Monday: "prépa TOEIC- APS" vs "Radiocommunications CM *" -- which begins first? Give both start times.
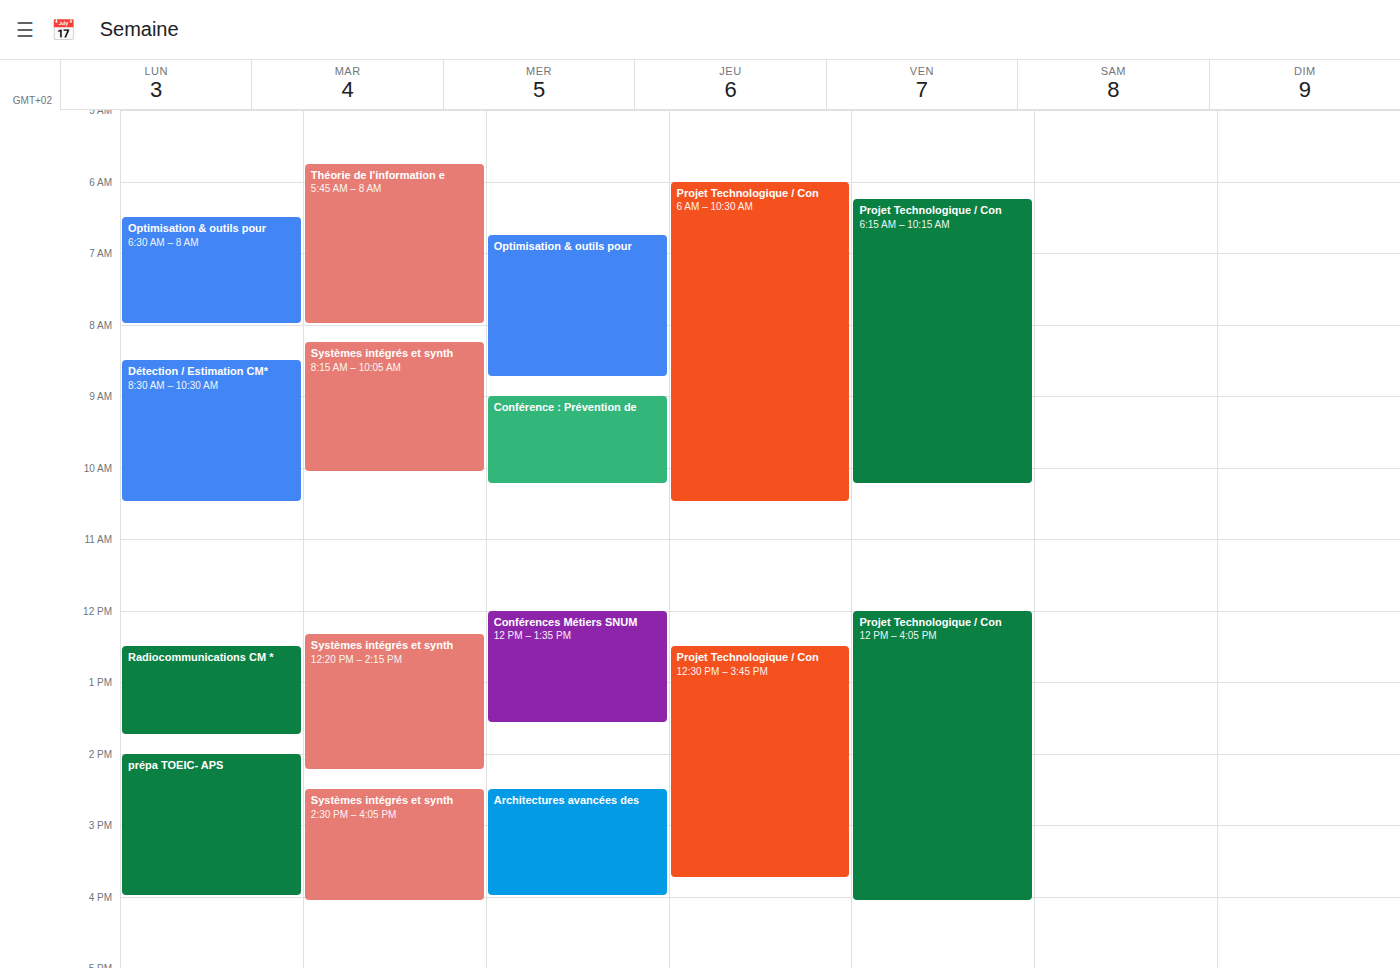
"Radiocommunications CM *" 12:30 PM; "prépa TOEIC- APS" 2:00 PM.